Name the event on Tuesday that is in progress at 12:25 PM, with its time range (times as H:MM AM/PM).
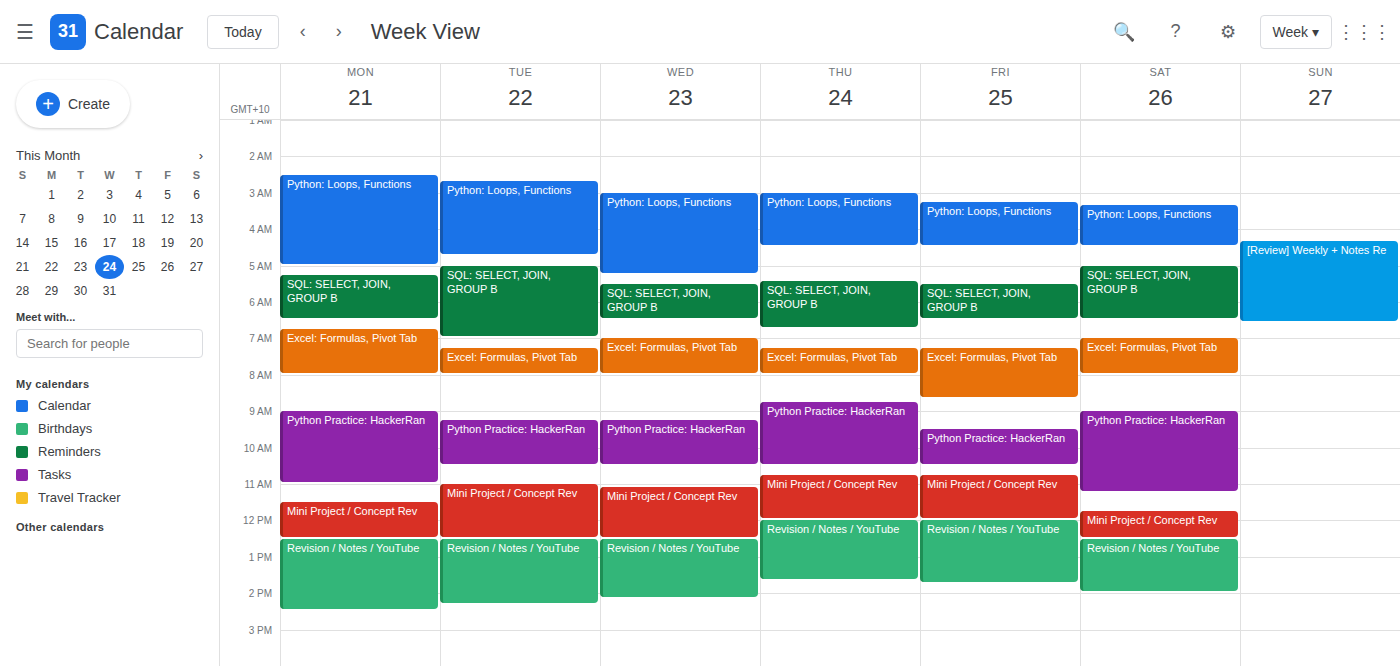
"Mini Project / Concept Rev", 11:00 AM to 12:30 PM